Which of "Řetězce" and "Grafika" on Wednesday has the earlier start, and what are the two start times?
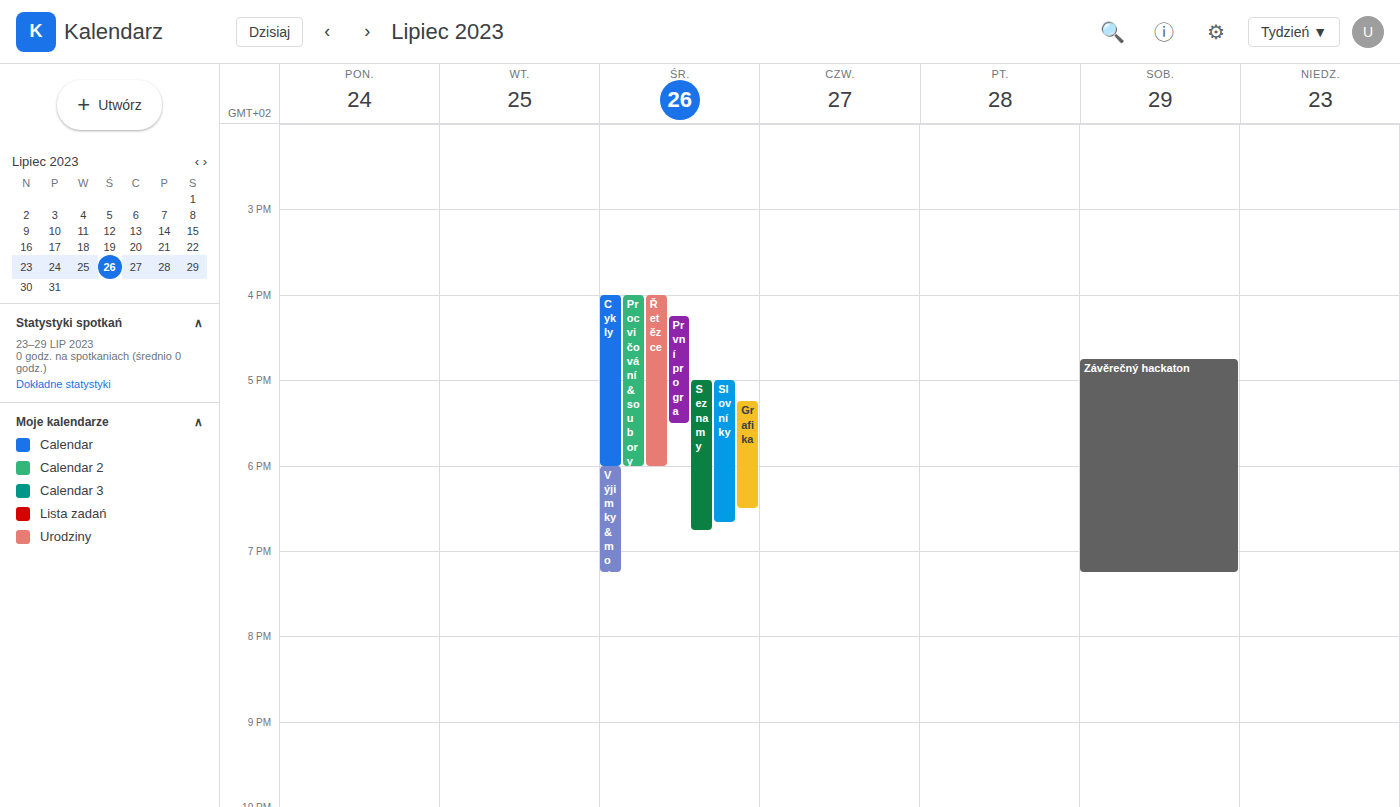
"Řetězce" 4:00 PM; "Grafika" 5:15 PM.